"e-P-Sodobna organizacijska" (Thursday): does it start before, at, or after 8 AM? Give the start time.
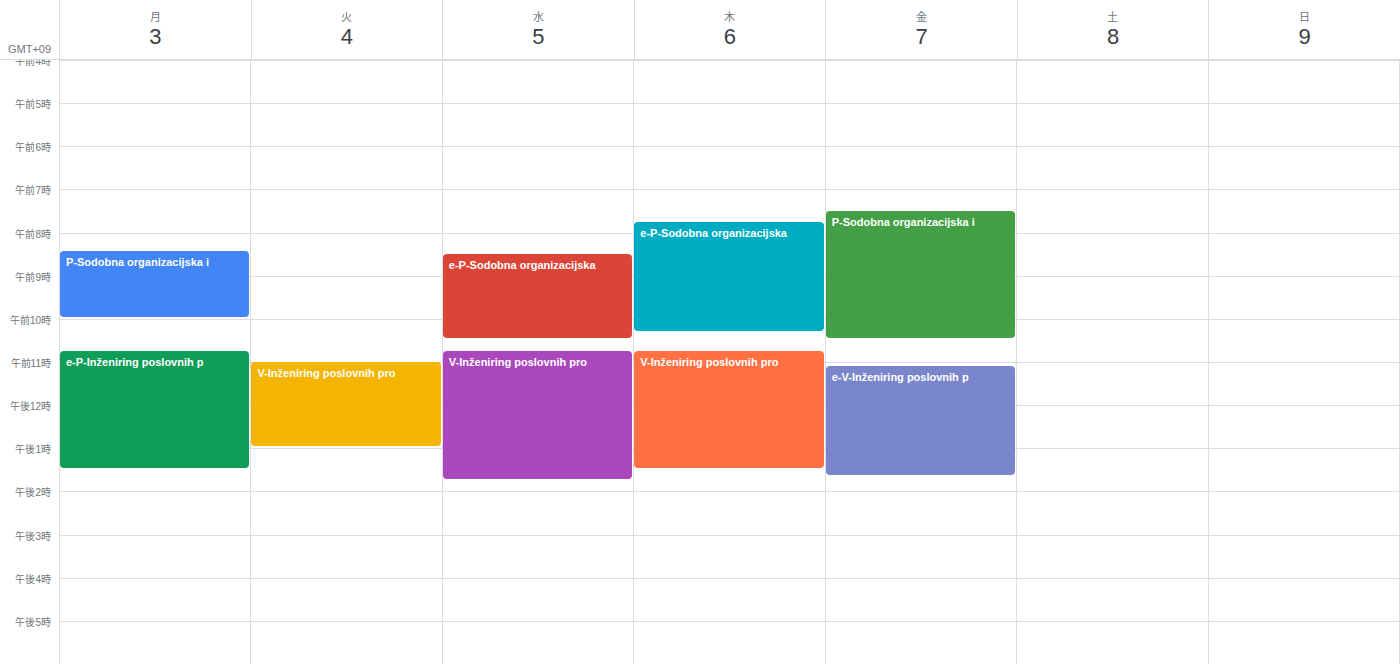
7:45 AM -- before 8 AM, 15 minutes above the 8 AM line.